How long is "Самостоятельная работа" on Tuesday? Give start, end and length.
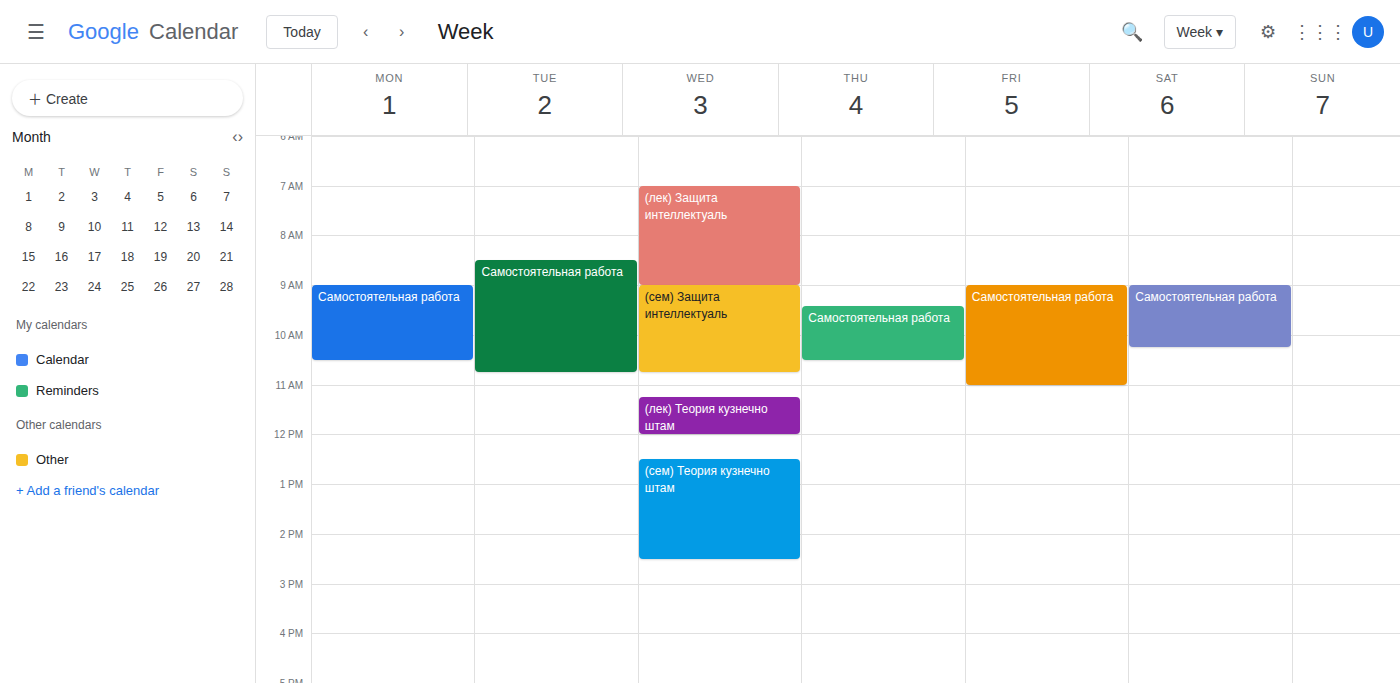
8:30 AM to 10:45 AM, 2 hours 15 minutes